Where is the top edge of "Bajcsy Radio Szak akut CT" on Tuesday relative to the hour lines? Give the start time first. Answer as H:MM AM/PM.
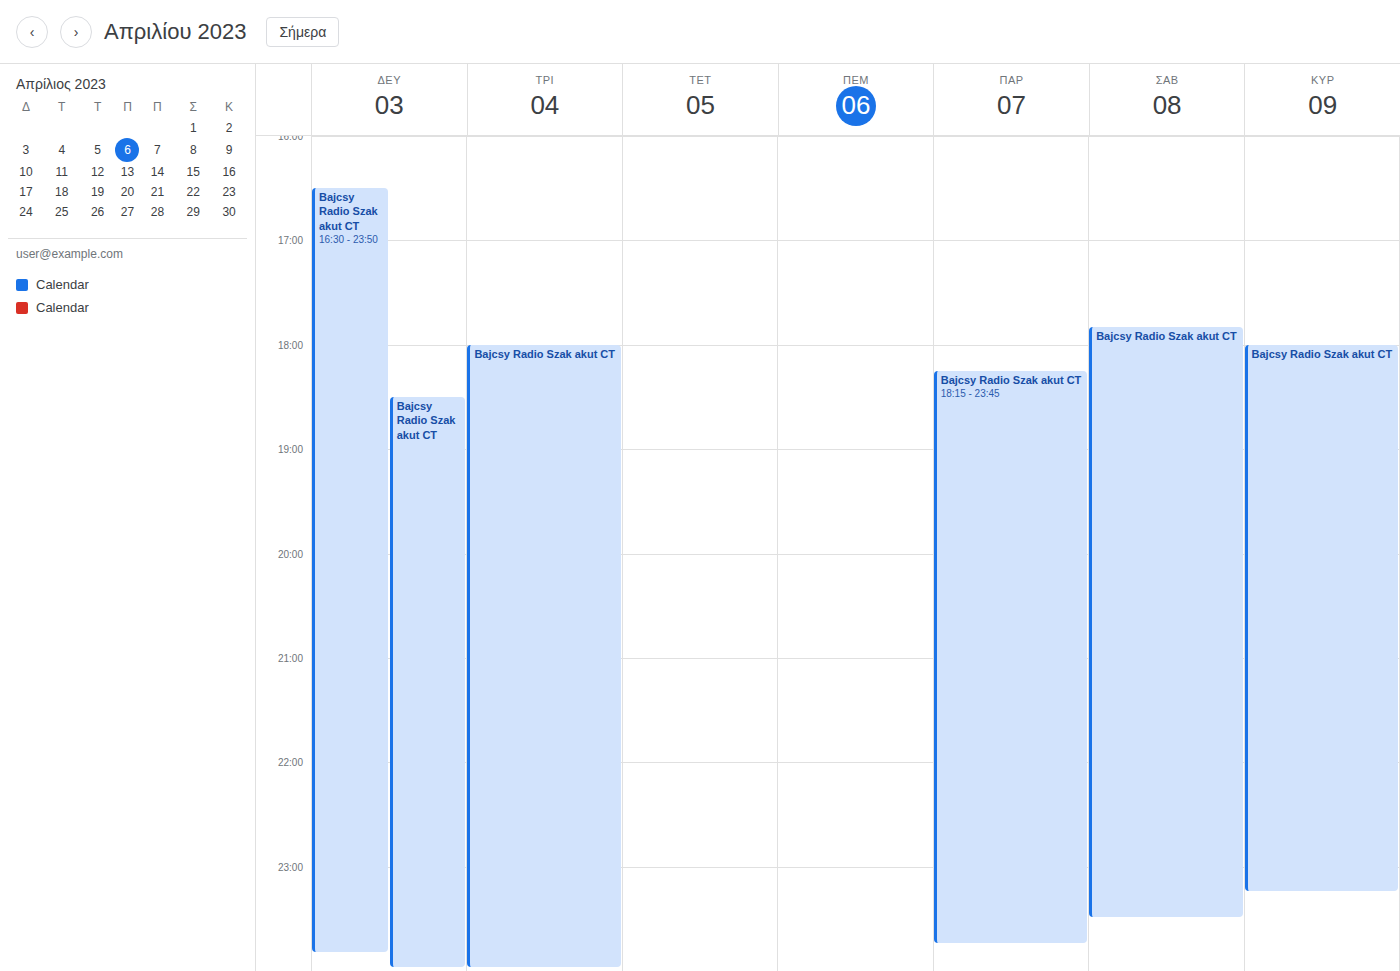
6:00 PM -- exactly on the 6 PM line.